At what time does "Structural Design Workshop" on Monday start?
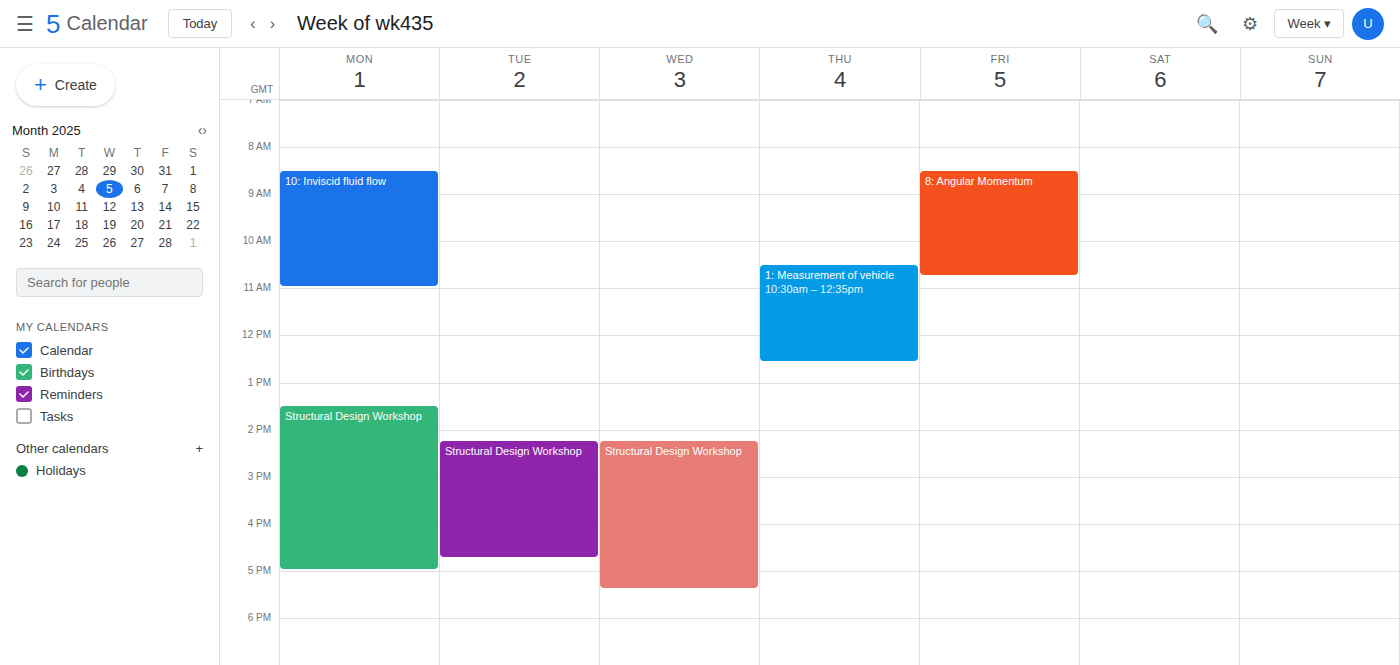
1:30 PM